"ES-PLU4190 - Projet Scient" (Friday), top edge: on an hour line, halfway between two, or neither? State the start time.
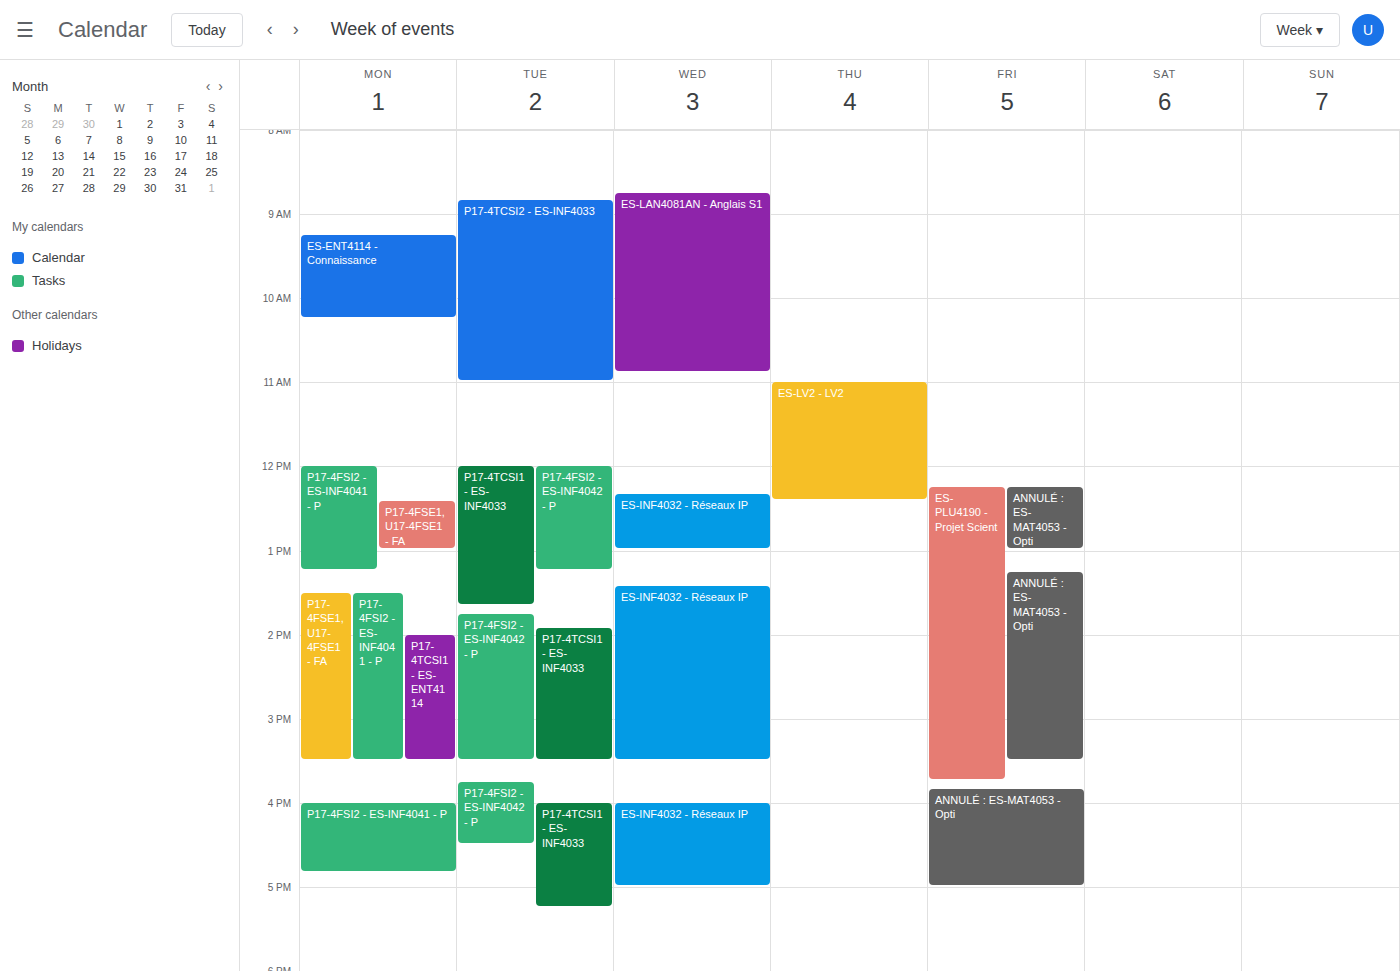
12:15 -- neither: a quarter of the way from the 12:00 line to the 13:00 line.